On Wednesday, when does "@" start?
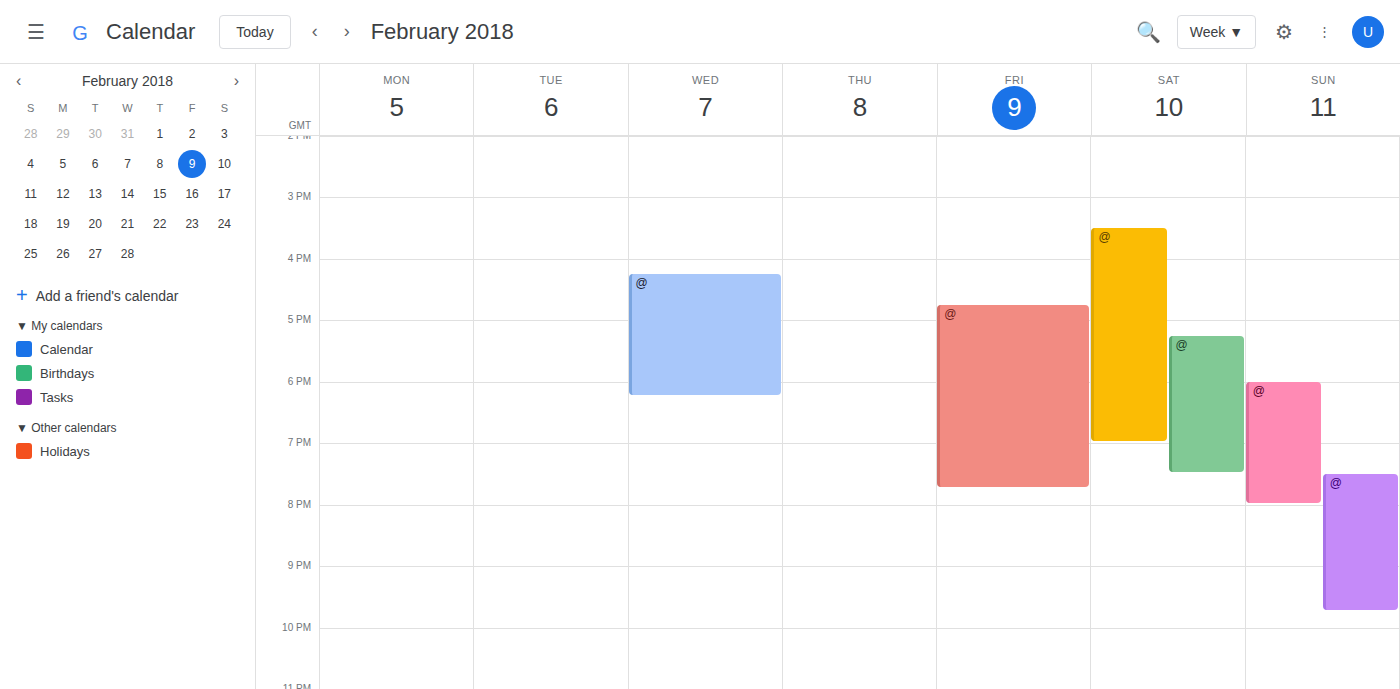
4:15 PM